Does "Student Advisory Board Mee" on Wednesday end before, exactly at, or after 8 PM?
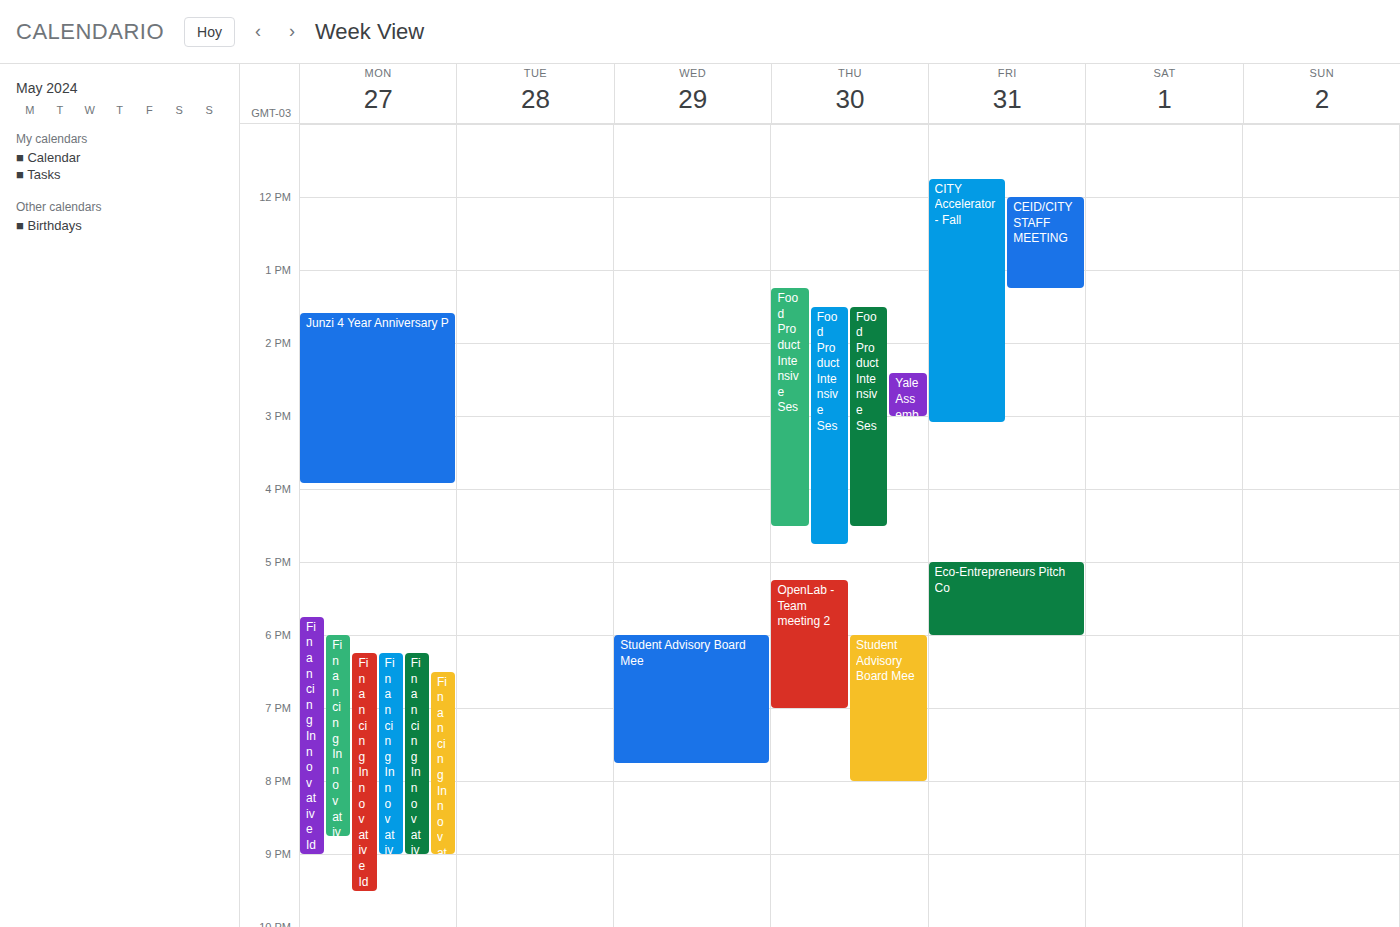
7:45 PM -- before 8 PM, 15 minutes above the 8 PM line.